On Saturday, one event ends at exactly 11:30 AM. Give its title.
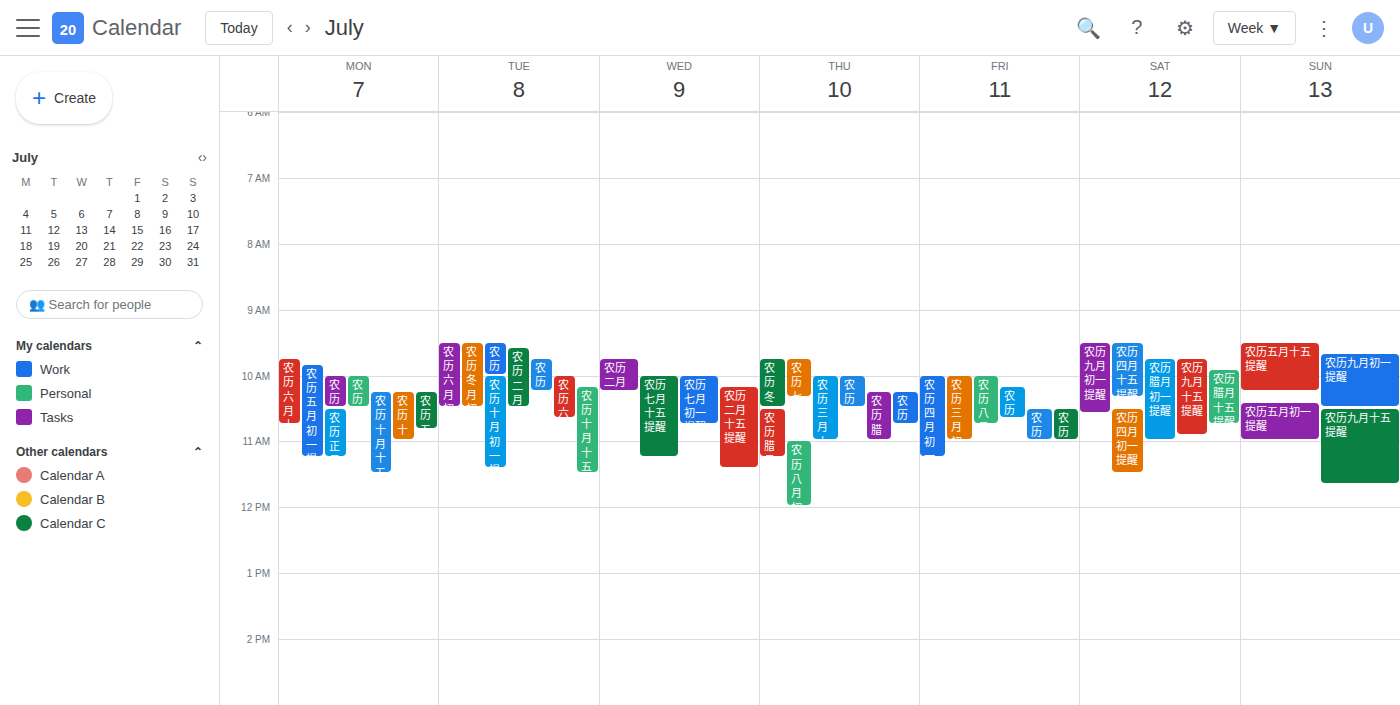
"农历四月初一提醒"